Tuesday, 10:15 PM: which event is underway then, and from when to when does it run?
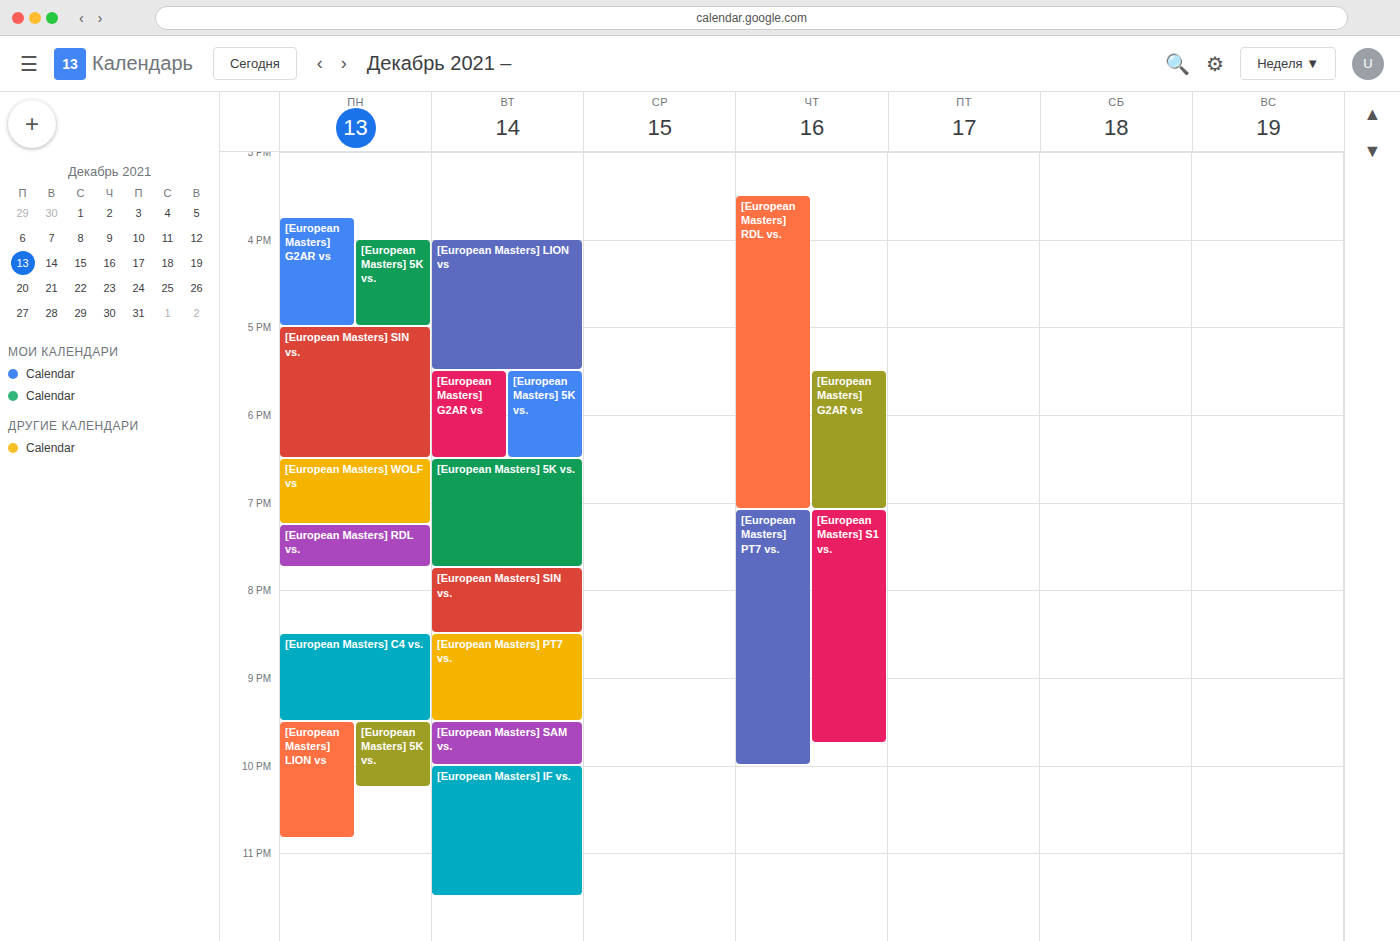
"[European Masters] IF vs.", 10:00 PM to 11:30 PM